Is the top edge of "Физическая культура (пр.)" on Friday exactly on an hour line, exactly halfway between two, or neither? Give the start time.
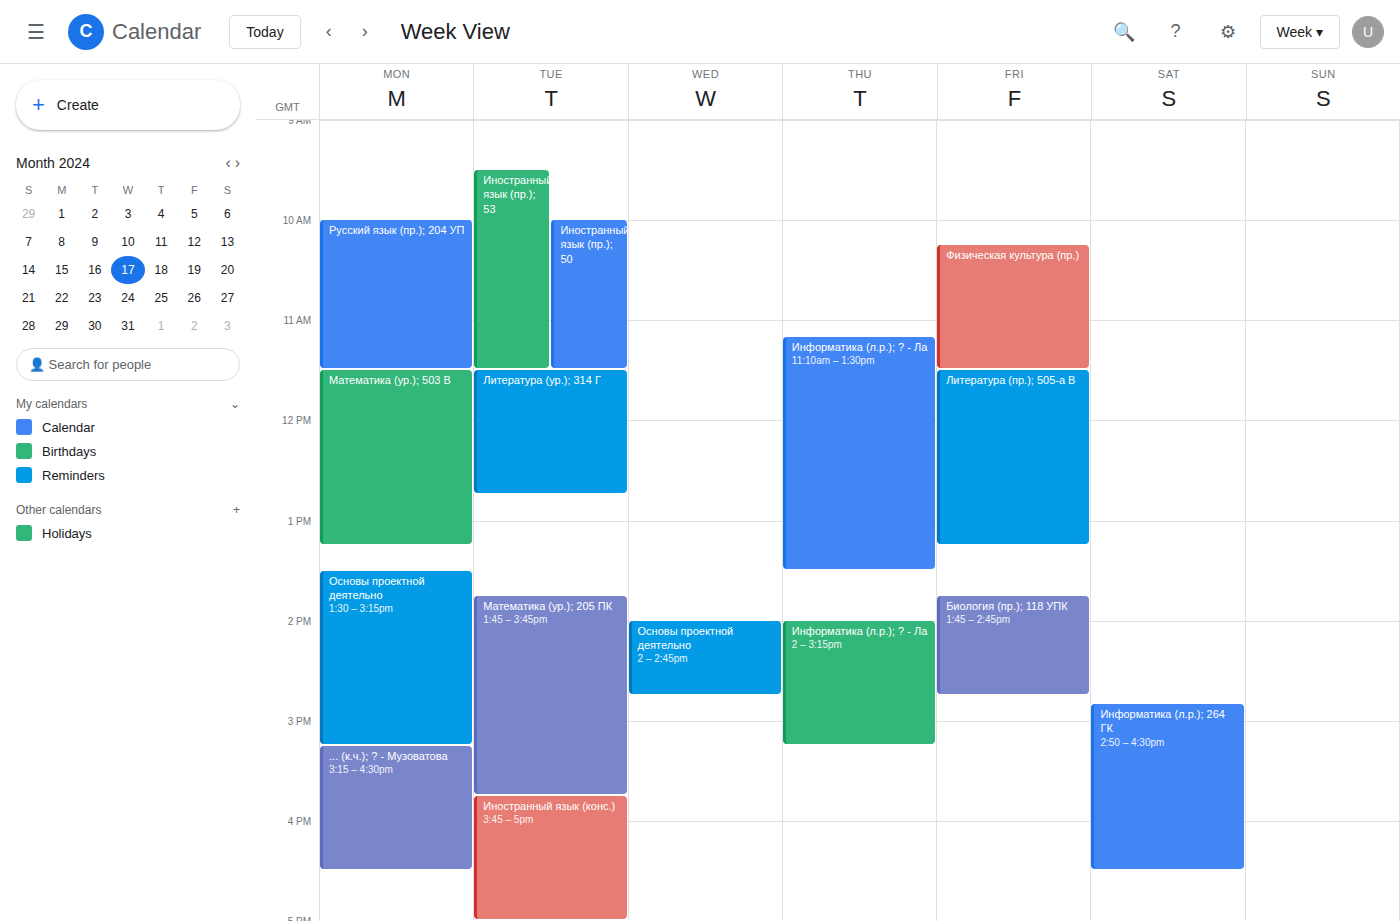
10:15 AM -- neither: a quarter of the way from the 10 AM line to the 11 AM line.